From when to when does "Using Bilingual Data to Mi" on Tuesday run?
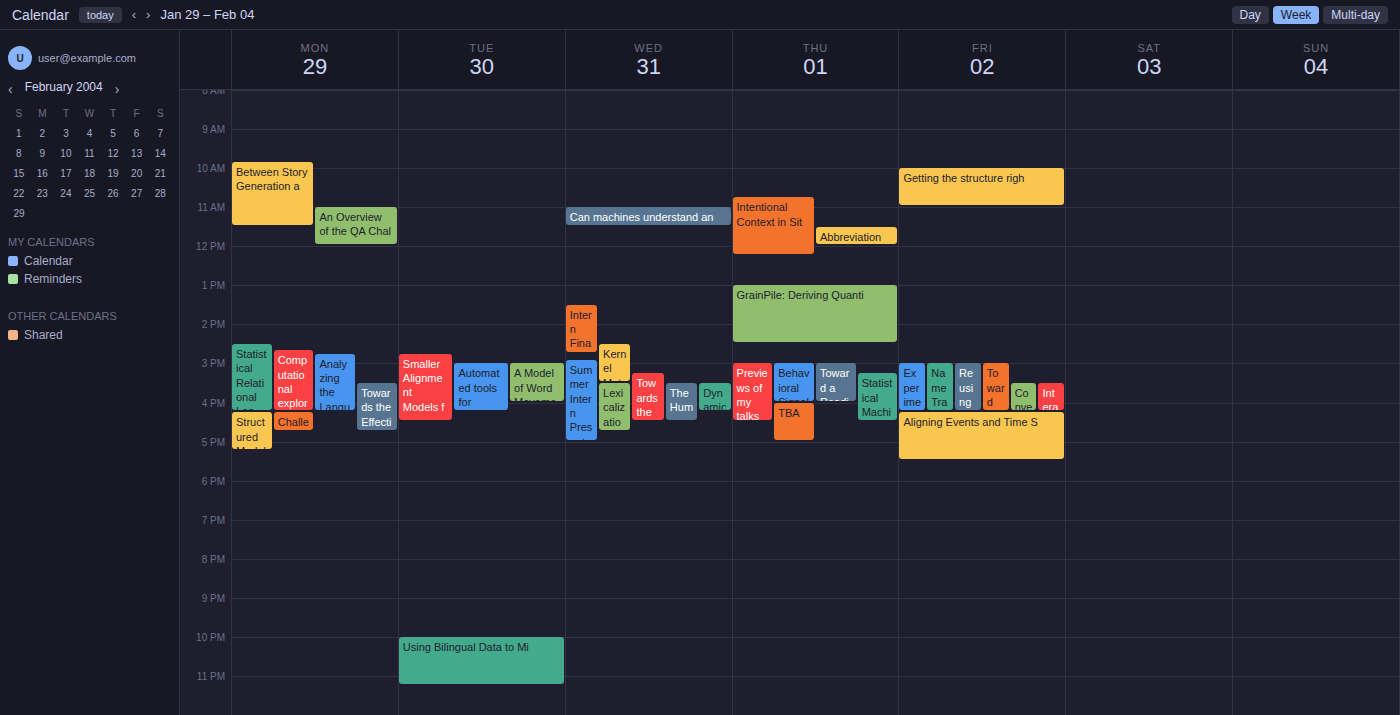
10:00 PM to 11:15 PM